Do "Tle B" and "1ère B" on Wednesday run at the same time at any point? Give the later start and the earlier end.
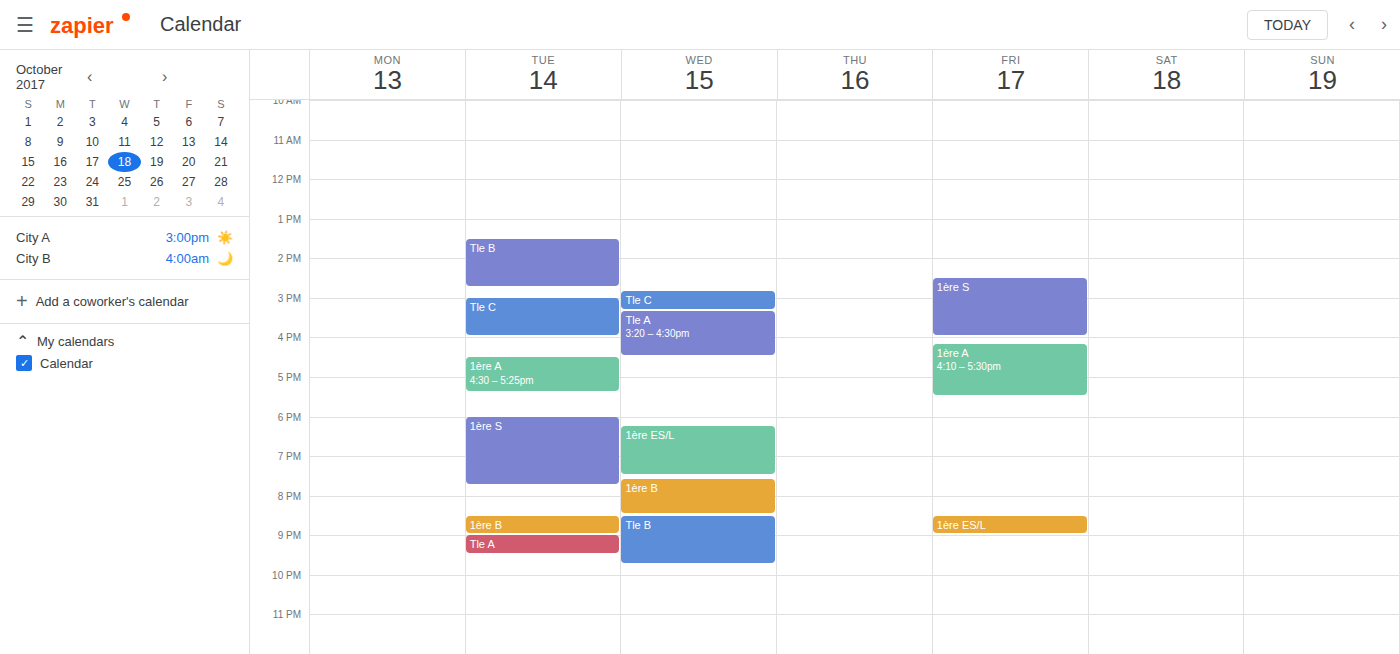
"1ère B" ends at 8:30 PM, exactly when "Tle B" starts -- they touch but do not overlap.